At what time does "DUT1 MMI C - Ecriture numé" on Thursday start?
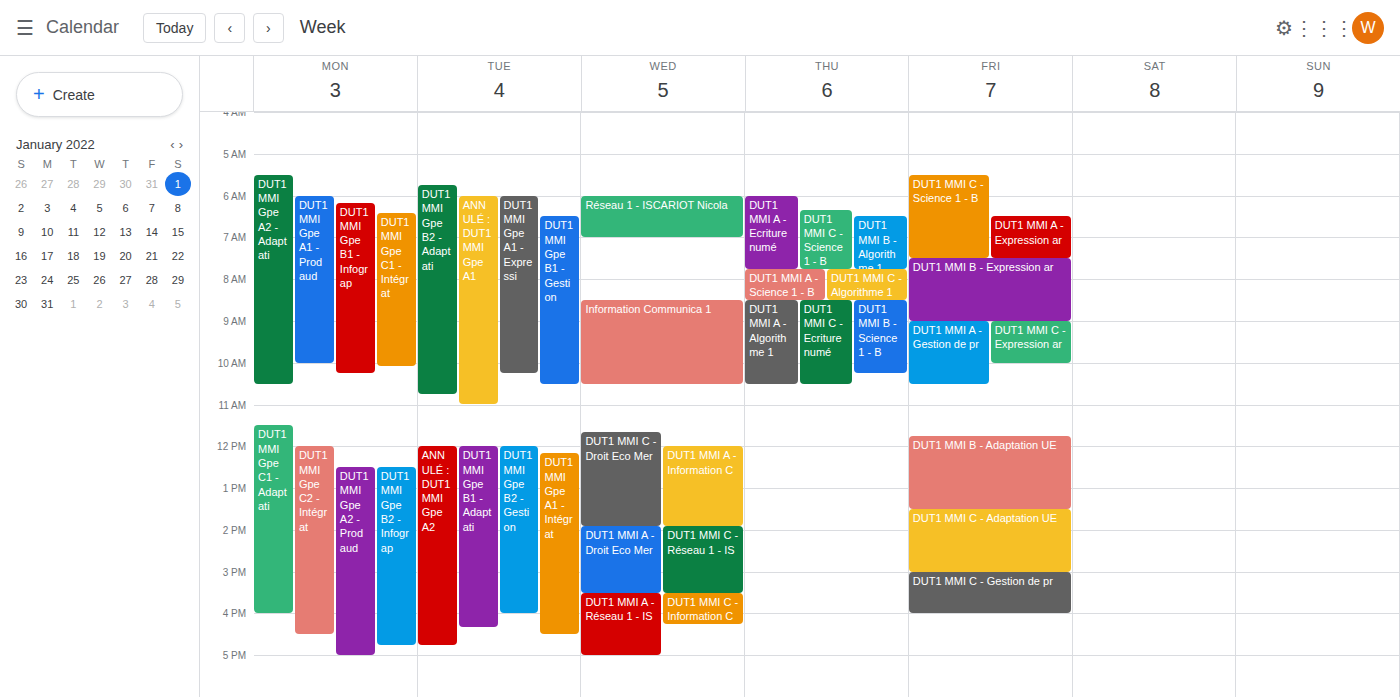
8:30 AM